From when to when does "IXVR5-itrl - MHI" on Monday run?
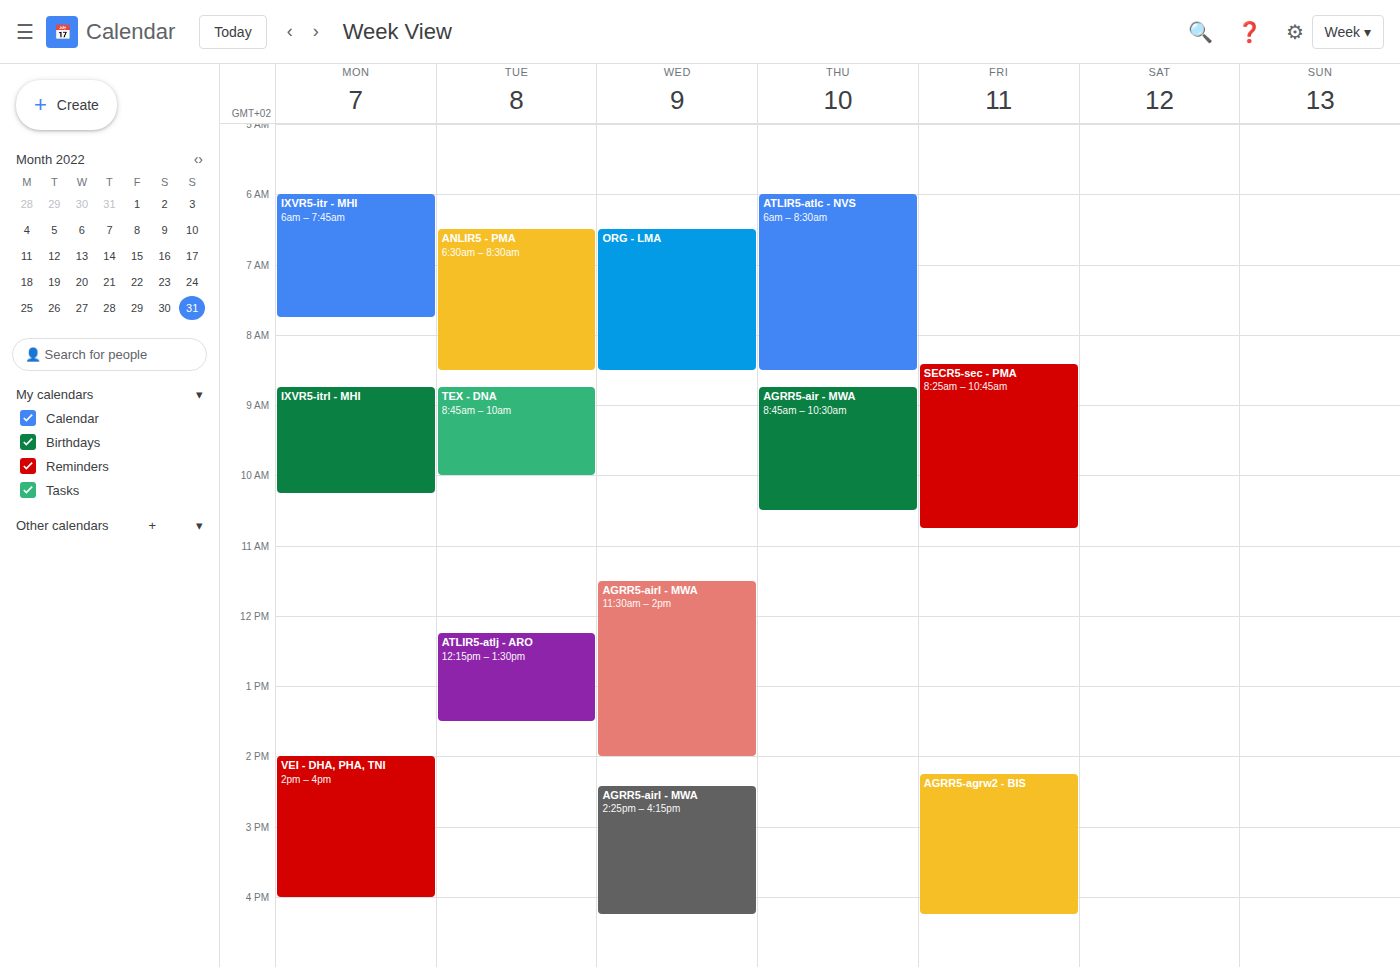
8:45 AM to 10:15 AM